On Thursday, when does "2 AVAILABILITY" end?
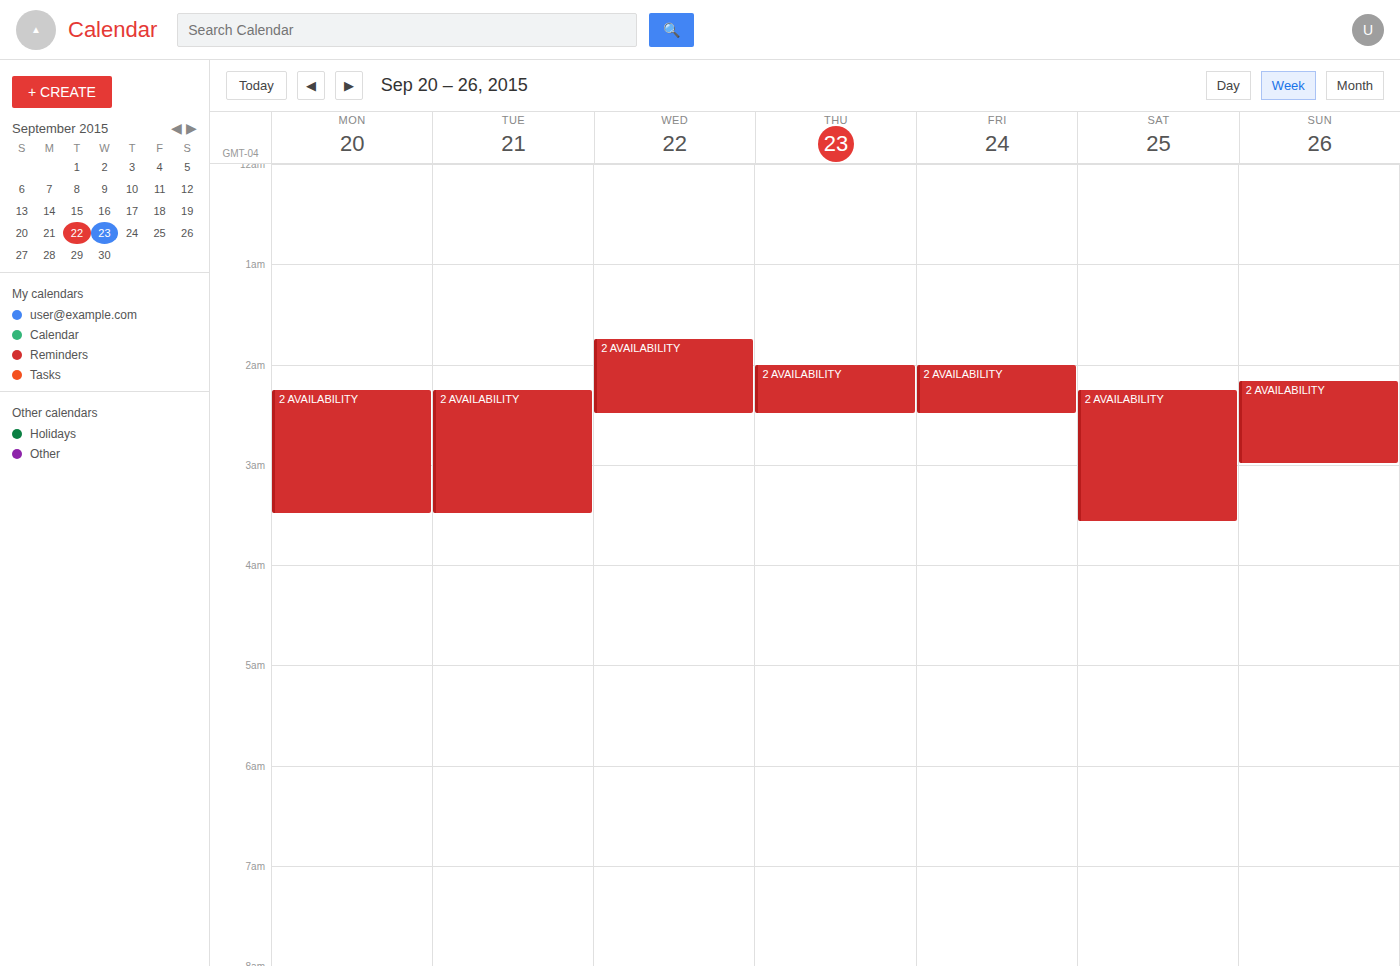
02:30